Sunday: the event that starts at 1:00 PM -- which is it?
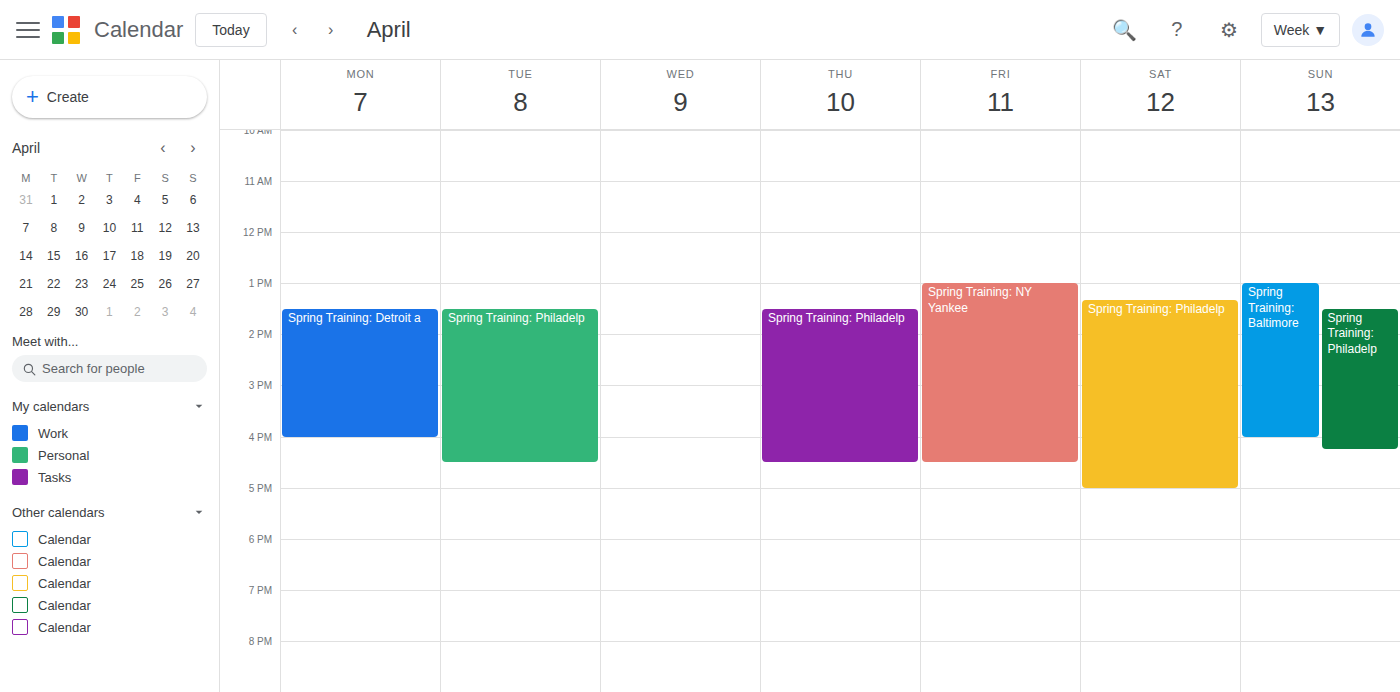
"Spring Training: Baltimore"